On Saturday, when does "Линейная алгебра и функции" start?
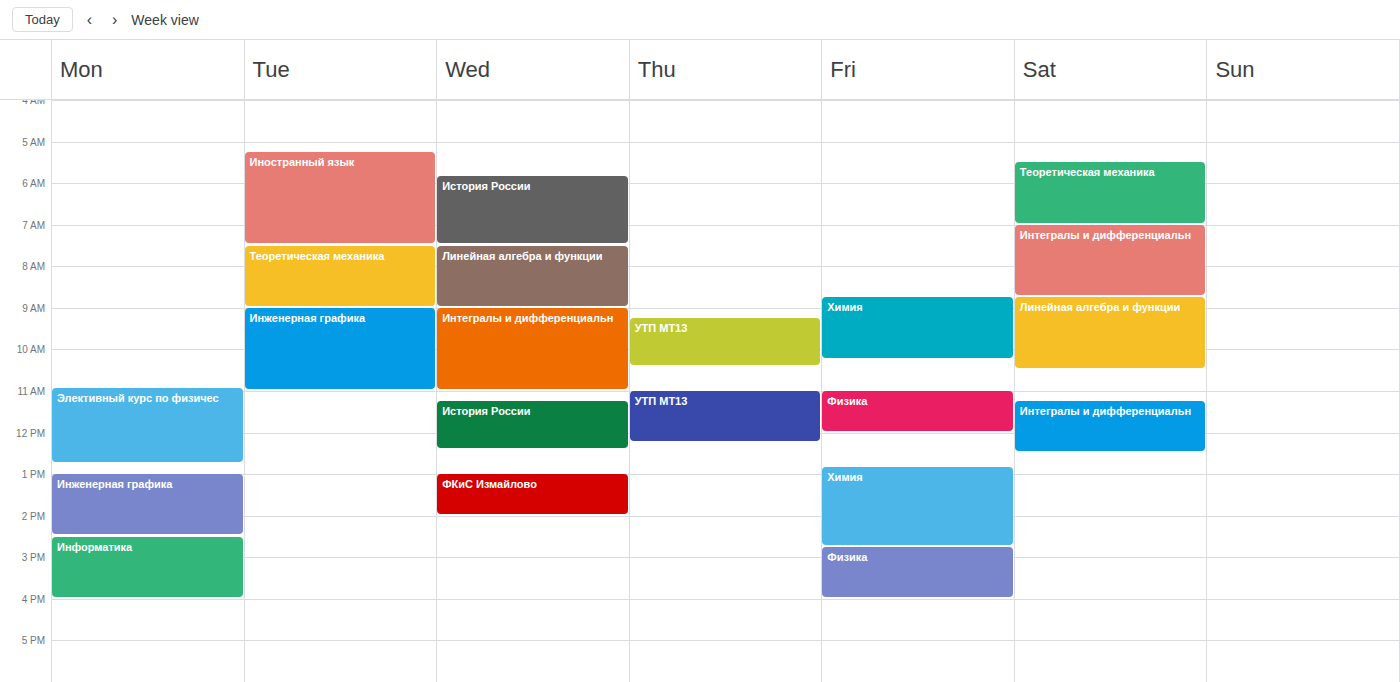
8:45 AM